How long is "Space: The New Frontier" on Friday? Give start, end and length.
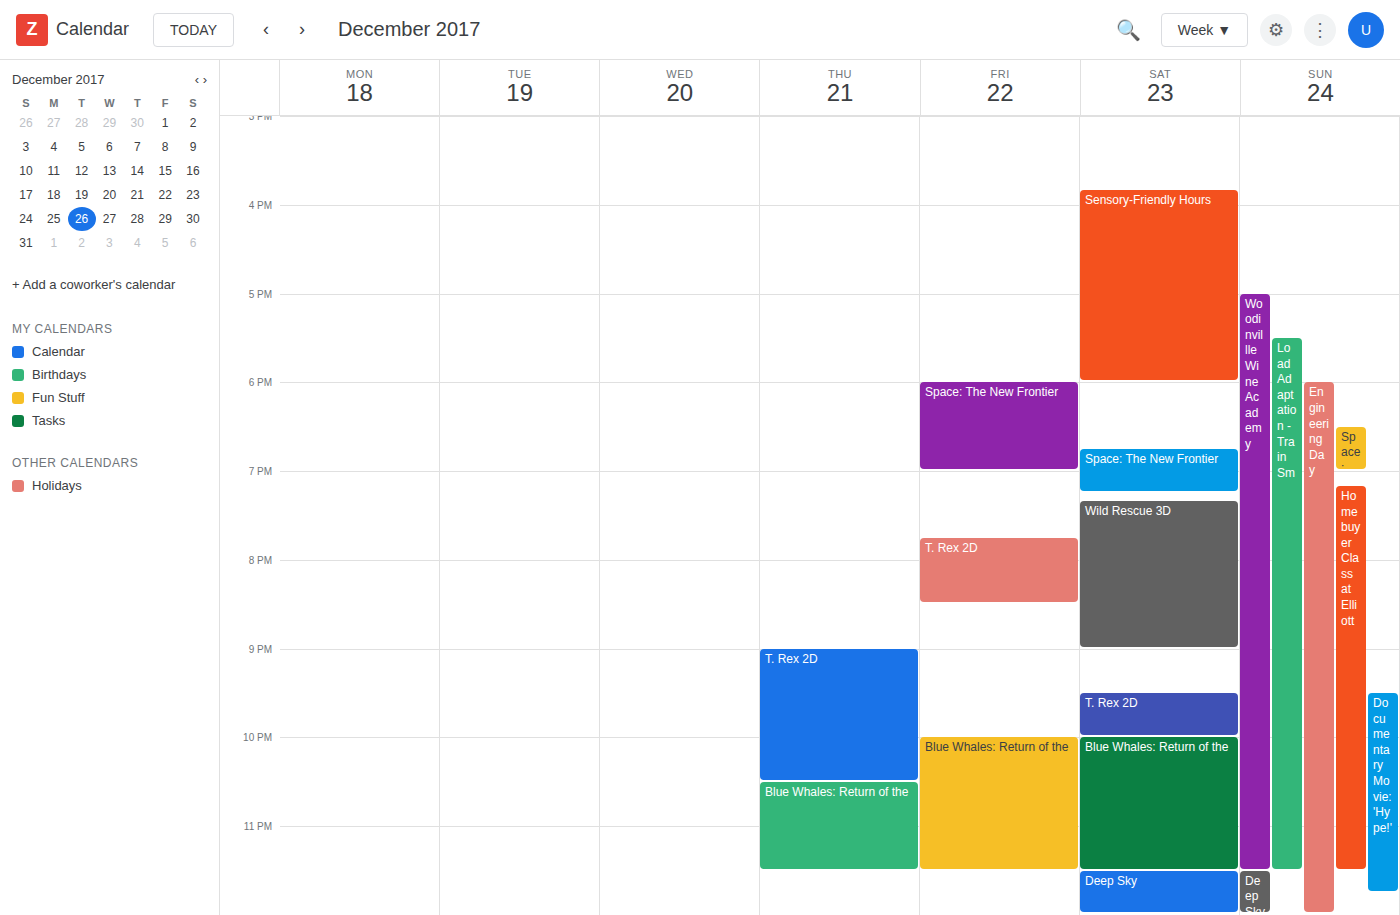
6:00 PM to 7:00 PM, 1 hour